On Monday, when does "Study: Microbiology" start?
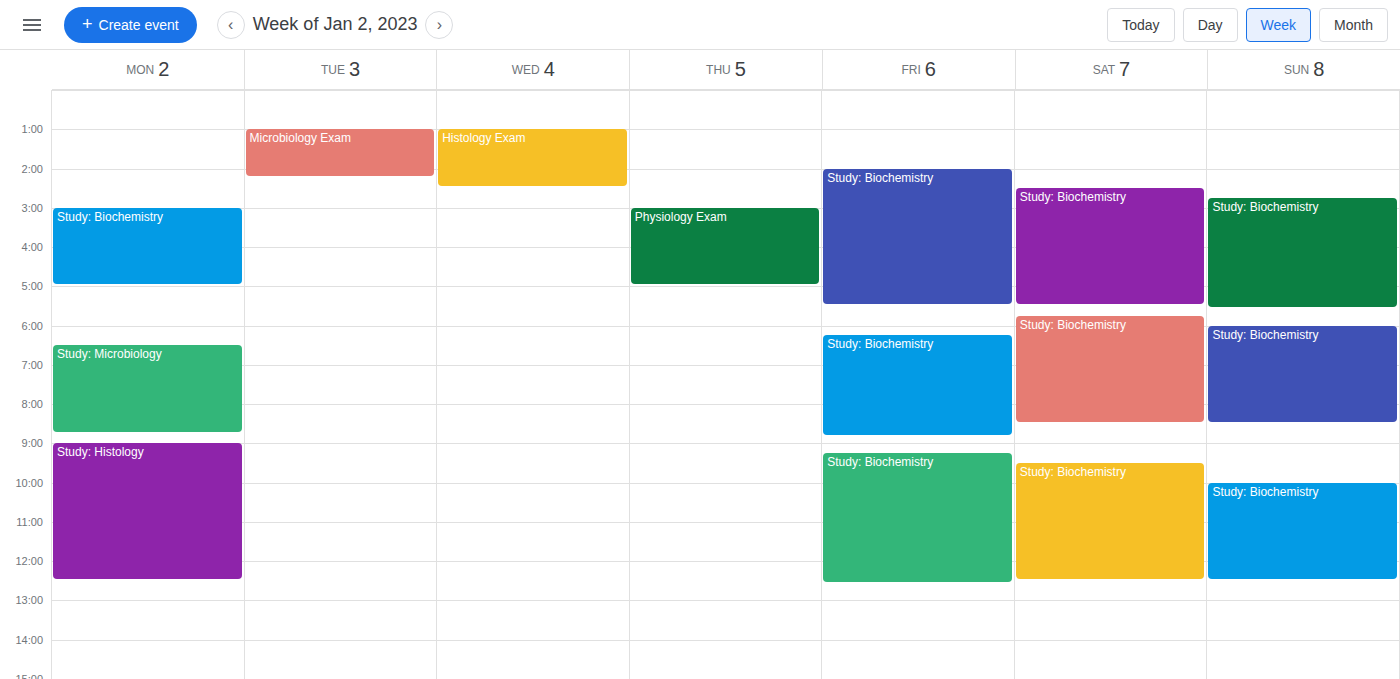
6:30 AM